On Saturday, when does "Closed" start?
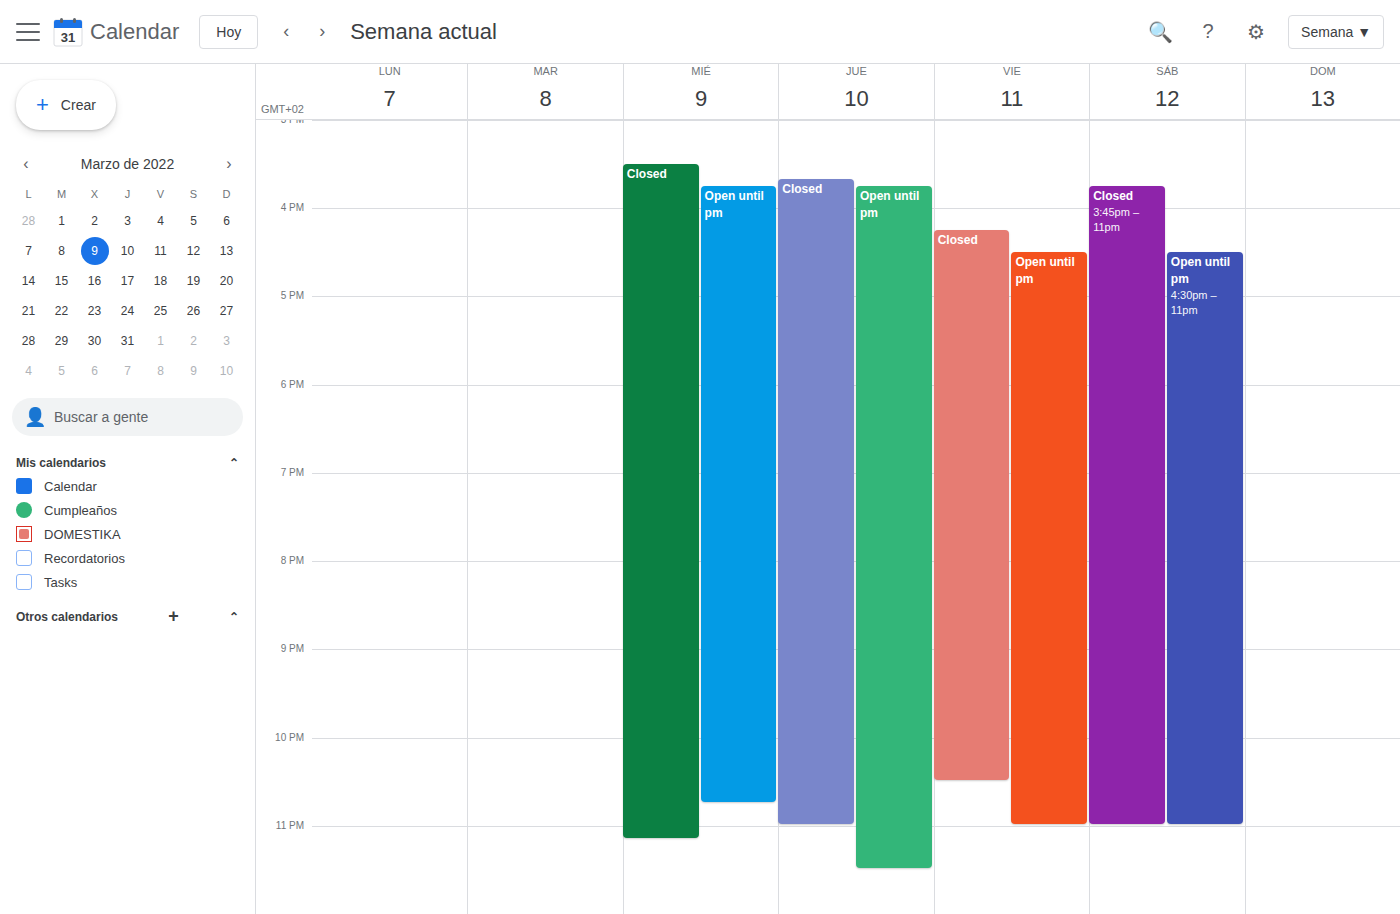
3:45 PM